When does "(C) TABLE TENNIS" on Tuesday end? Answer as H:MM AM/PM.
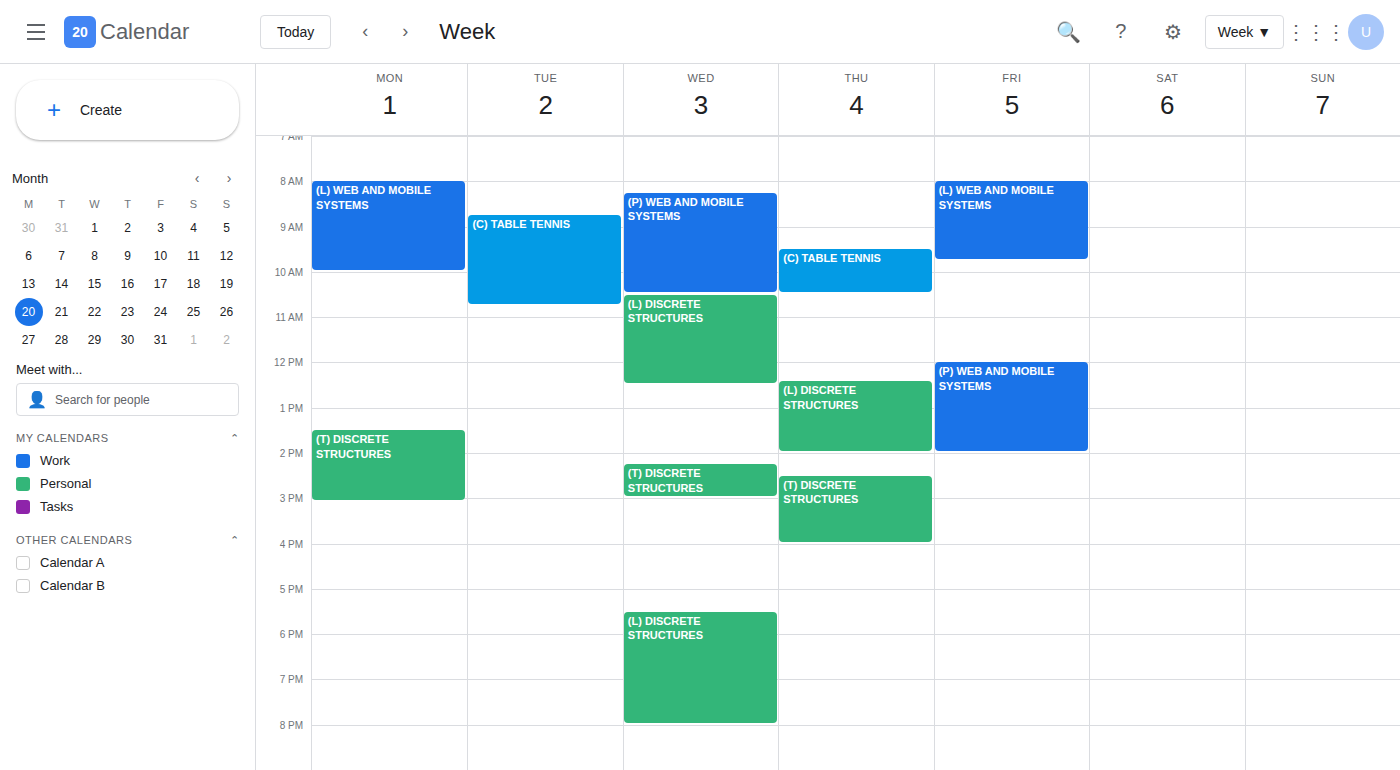
10:45 AM